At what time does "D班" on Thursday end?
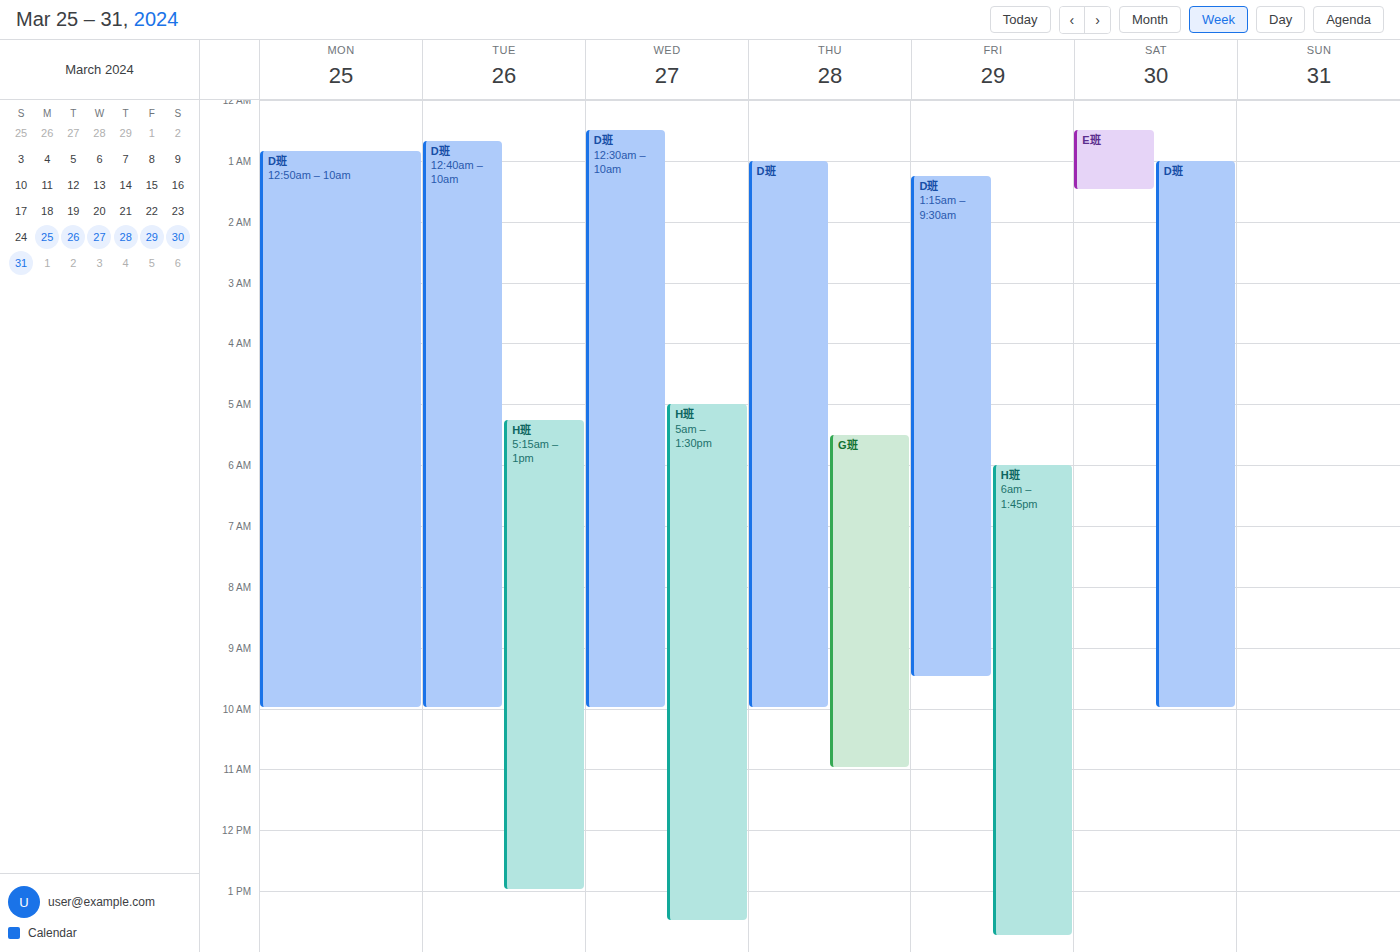
10:00 AM